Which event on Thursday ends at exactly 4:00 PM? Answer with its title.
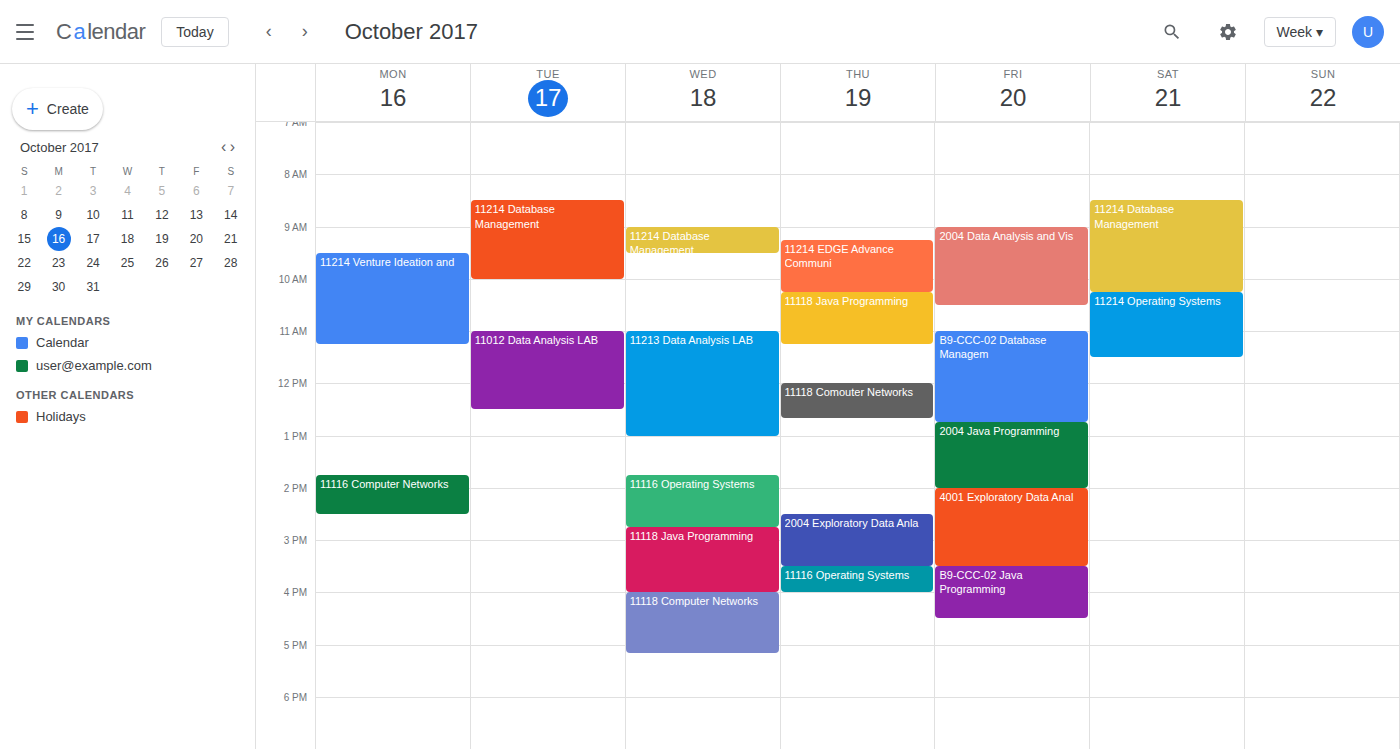
"11116 Operating Systems"